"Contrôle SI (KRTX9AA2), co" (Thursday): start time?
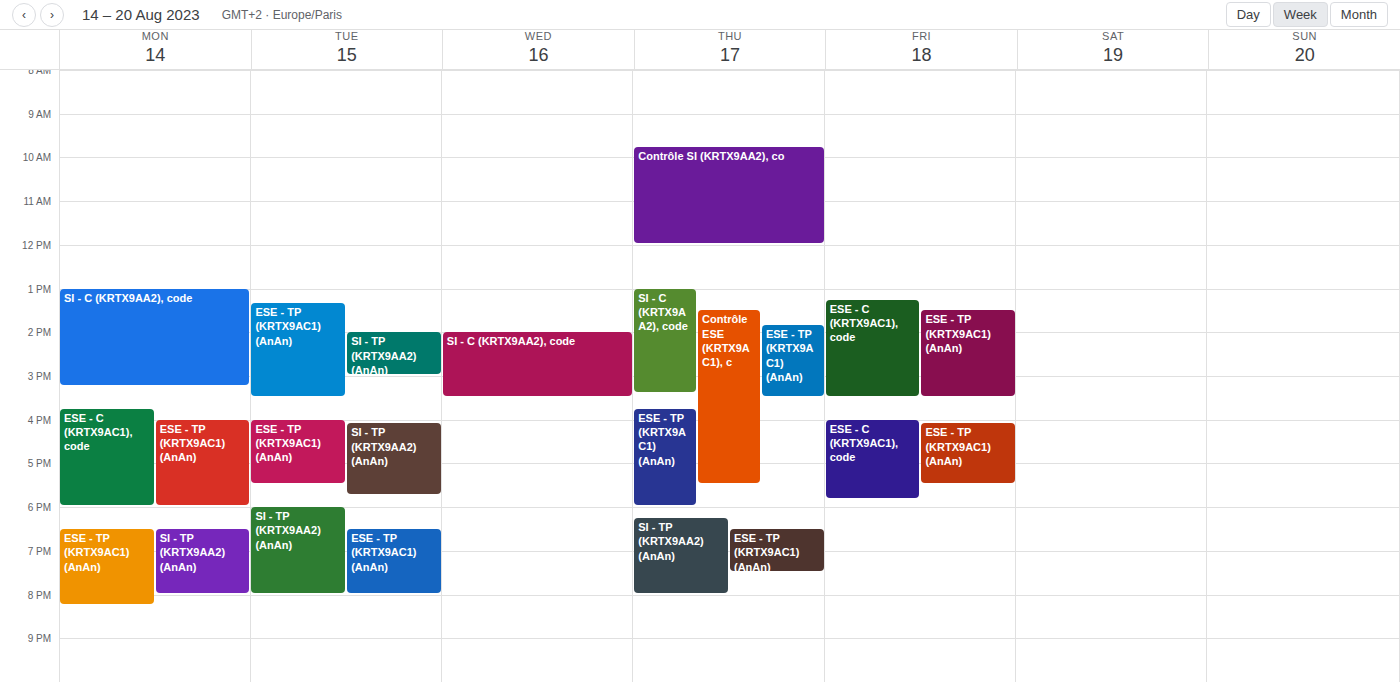
09:45